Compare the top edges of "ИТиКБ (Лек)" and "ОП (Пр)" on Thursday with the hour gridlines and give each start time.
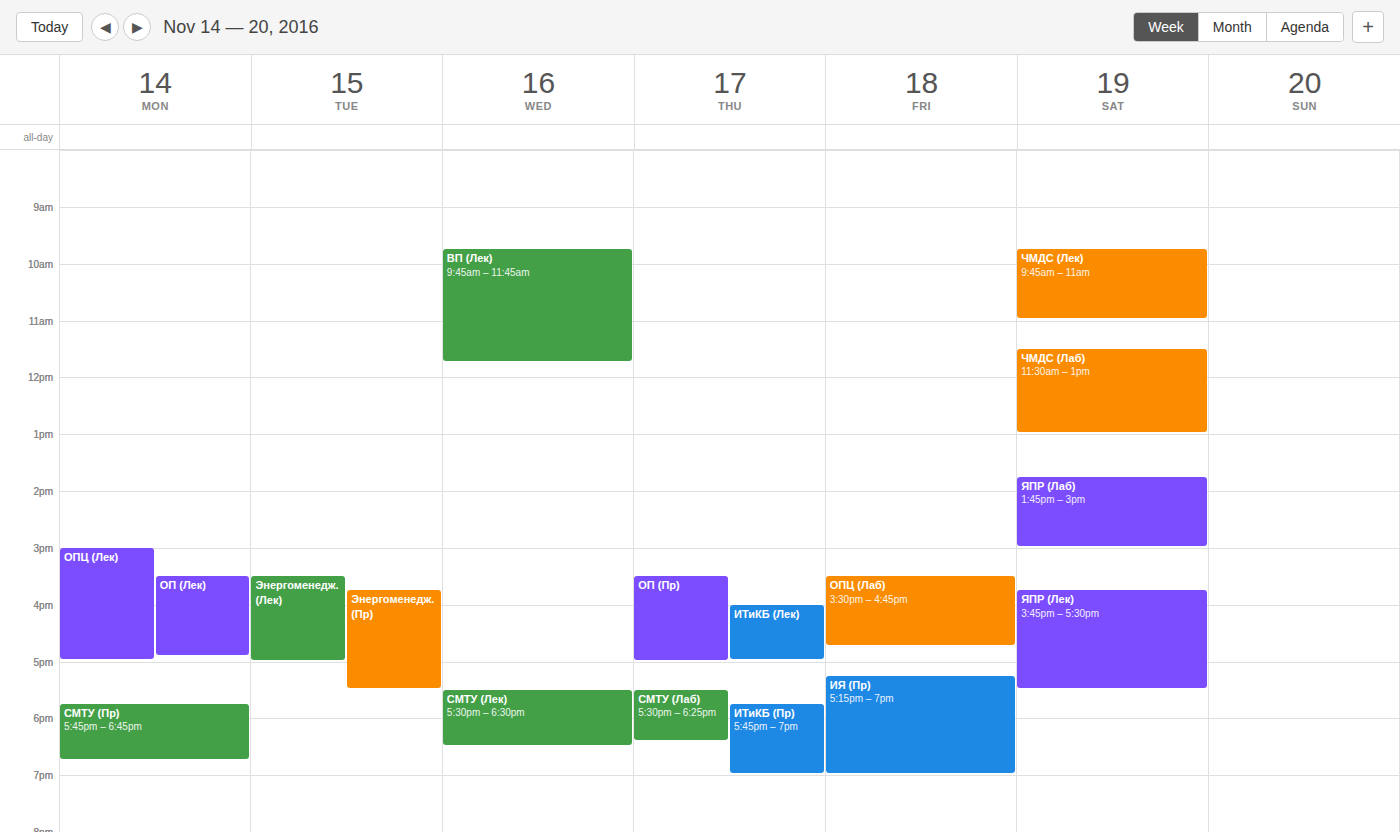
"ИТиКБ (Лек)": 16:00, exactly on the 16:00 line. "ОП (Пр)": 15:30, halfway between the 15:00 and 16:00 lines.